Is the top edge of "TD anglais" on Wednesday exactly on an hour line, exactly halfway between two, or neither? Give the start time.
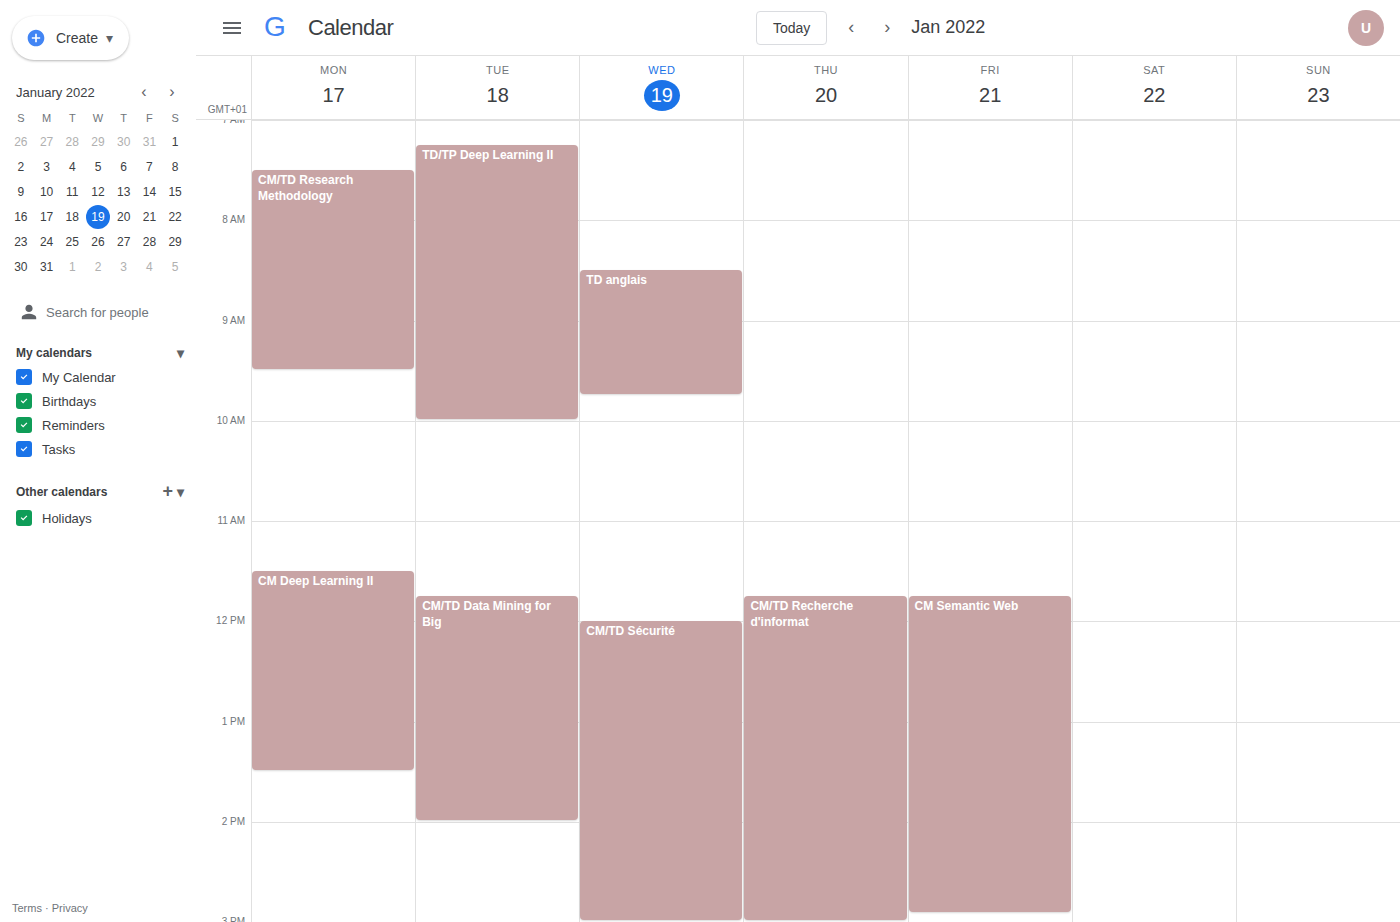
8:30 AM -- halfway between the 8 AM and 9 AM lines.